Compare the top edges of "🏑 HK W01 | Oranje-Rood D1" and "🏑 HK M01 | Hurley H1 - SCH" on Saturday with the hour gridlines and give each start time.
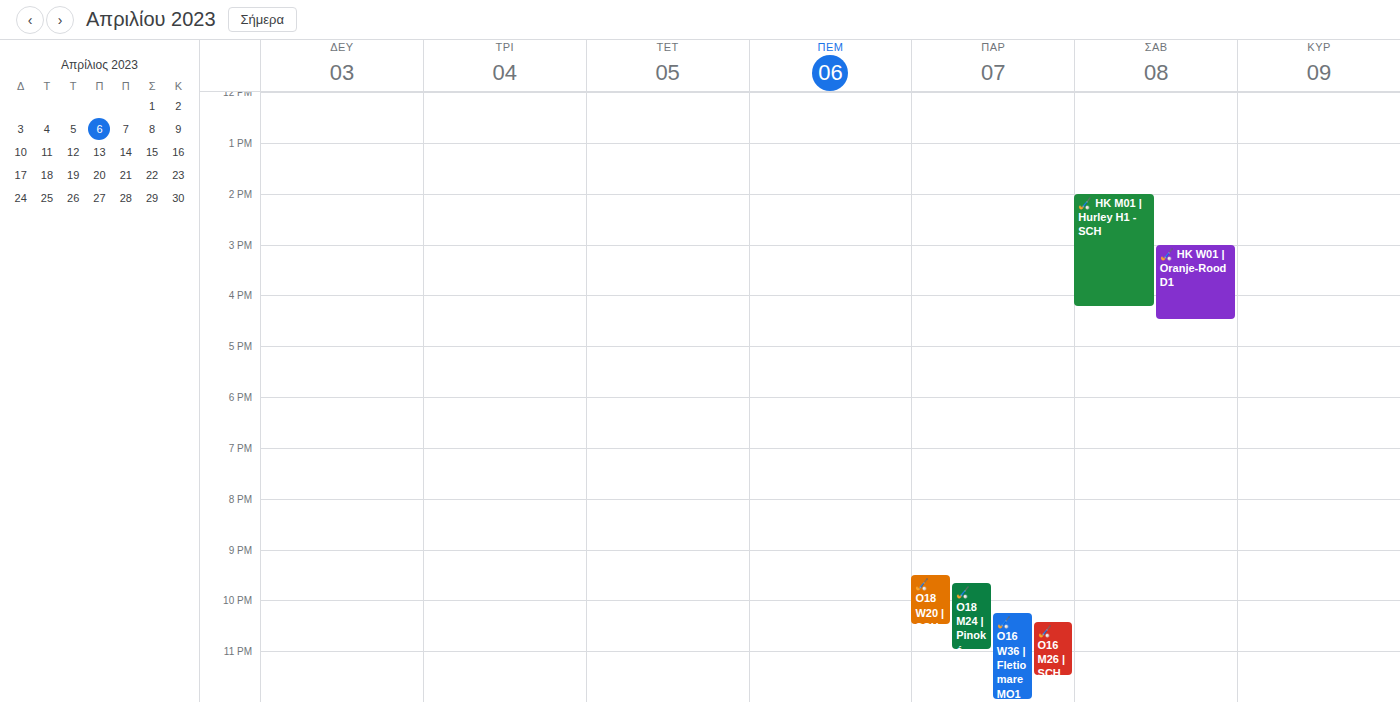
"🏑 HK W01 | Oranje-Rood D1": 3:00 PM, exactly on the 3 PM line. "🏑 HK M01 | Hurley H1 - SCH": 2:00 PM, exactly on the 2 PM line.